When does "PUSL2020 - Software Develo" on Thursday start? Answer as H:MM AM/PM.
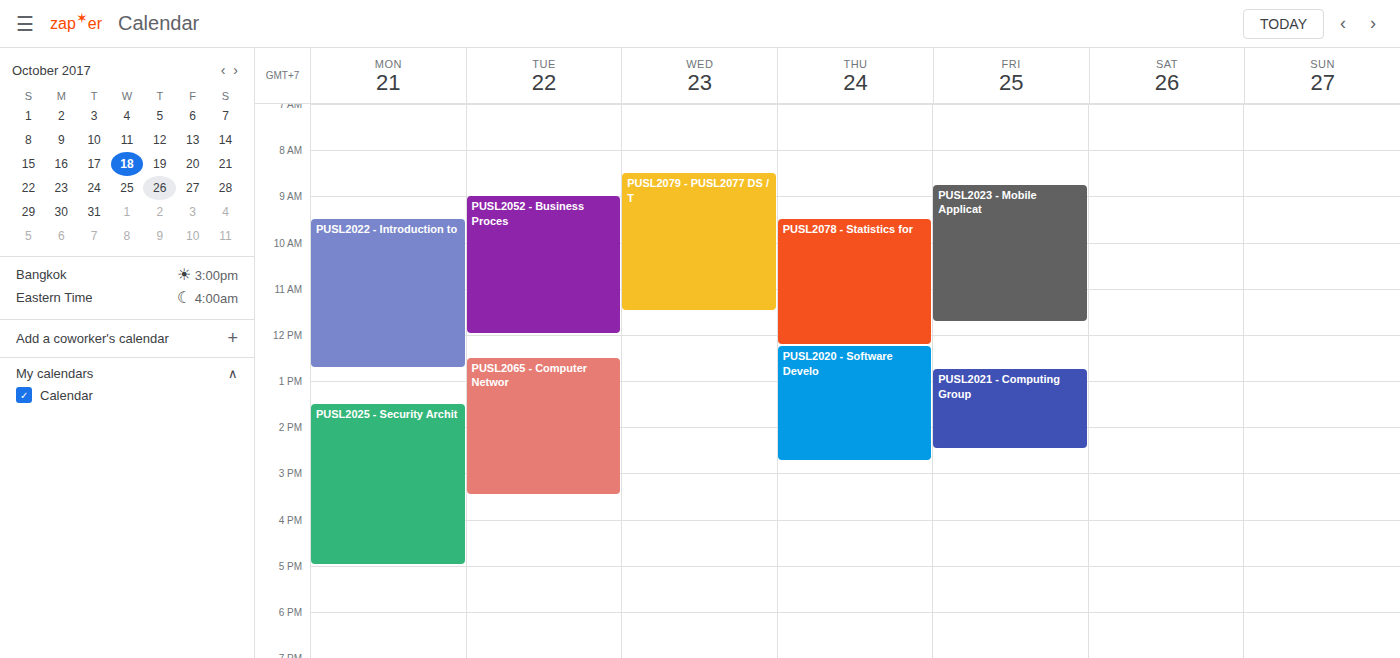
12:15 PM